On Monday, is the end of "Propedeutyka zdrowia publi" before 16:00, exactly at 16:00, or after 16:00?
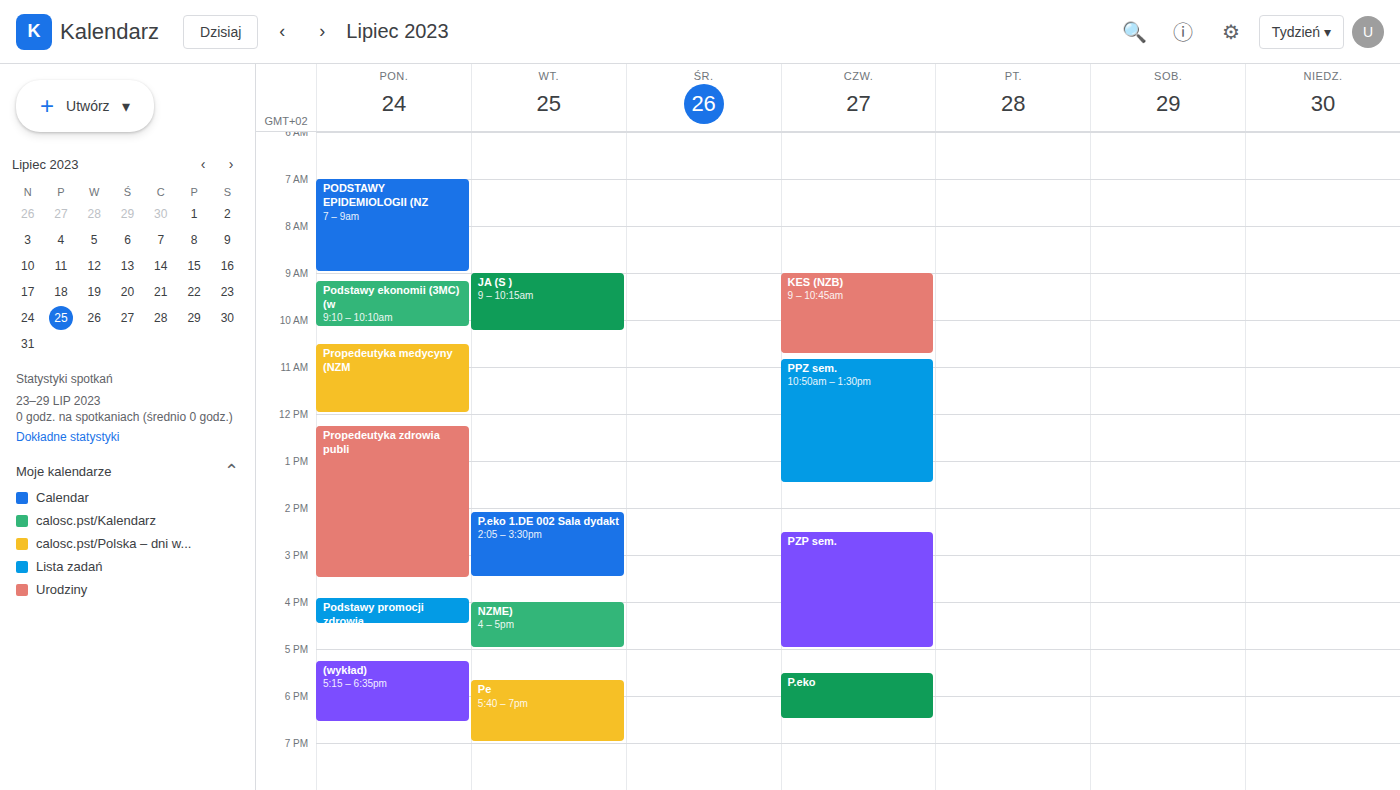
15:30 -- before 16:00, 30 minutes above the 16:00 line.